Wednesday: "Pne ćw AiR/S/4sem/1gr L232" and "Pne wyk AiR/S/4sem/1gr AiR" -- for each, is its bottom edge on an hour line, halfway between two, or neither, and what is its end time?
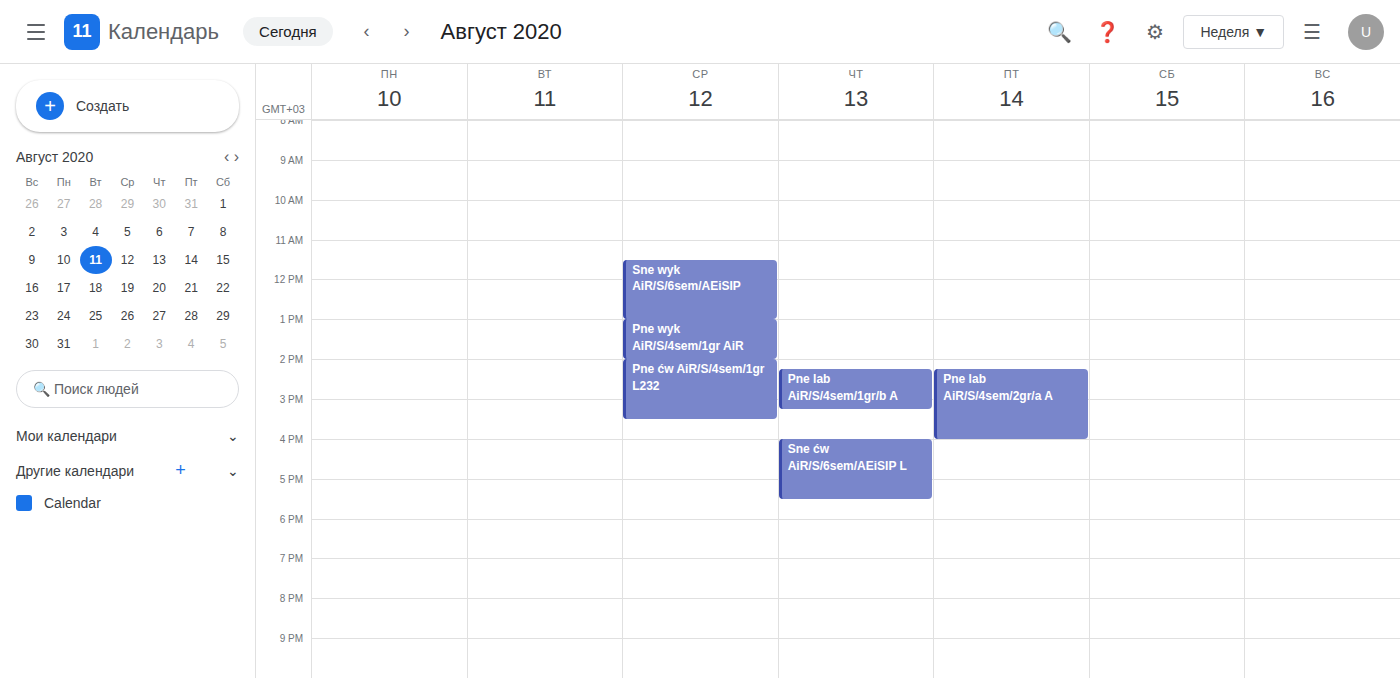
"Pne ćw AiR/S/4sem/1gr L232": 3:30 PM, halfway between the 3 PM and 4 PM lines. "Pne wyk AiR/S/4sem/1gr AiR": 2:00 PM, exactly on the 2 PM line.